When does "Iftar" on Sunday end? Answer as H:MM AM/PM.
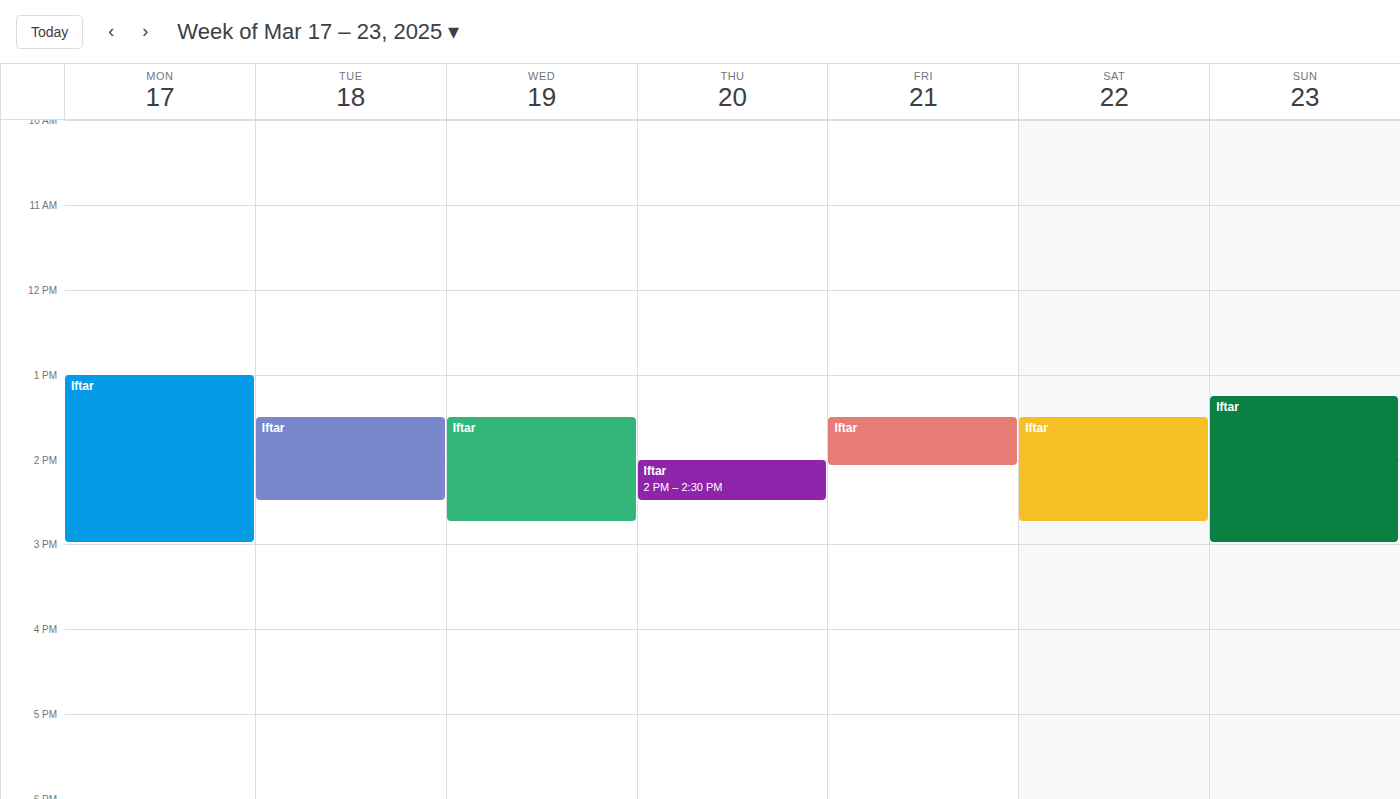
3:00 PM